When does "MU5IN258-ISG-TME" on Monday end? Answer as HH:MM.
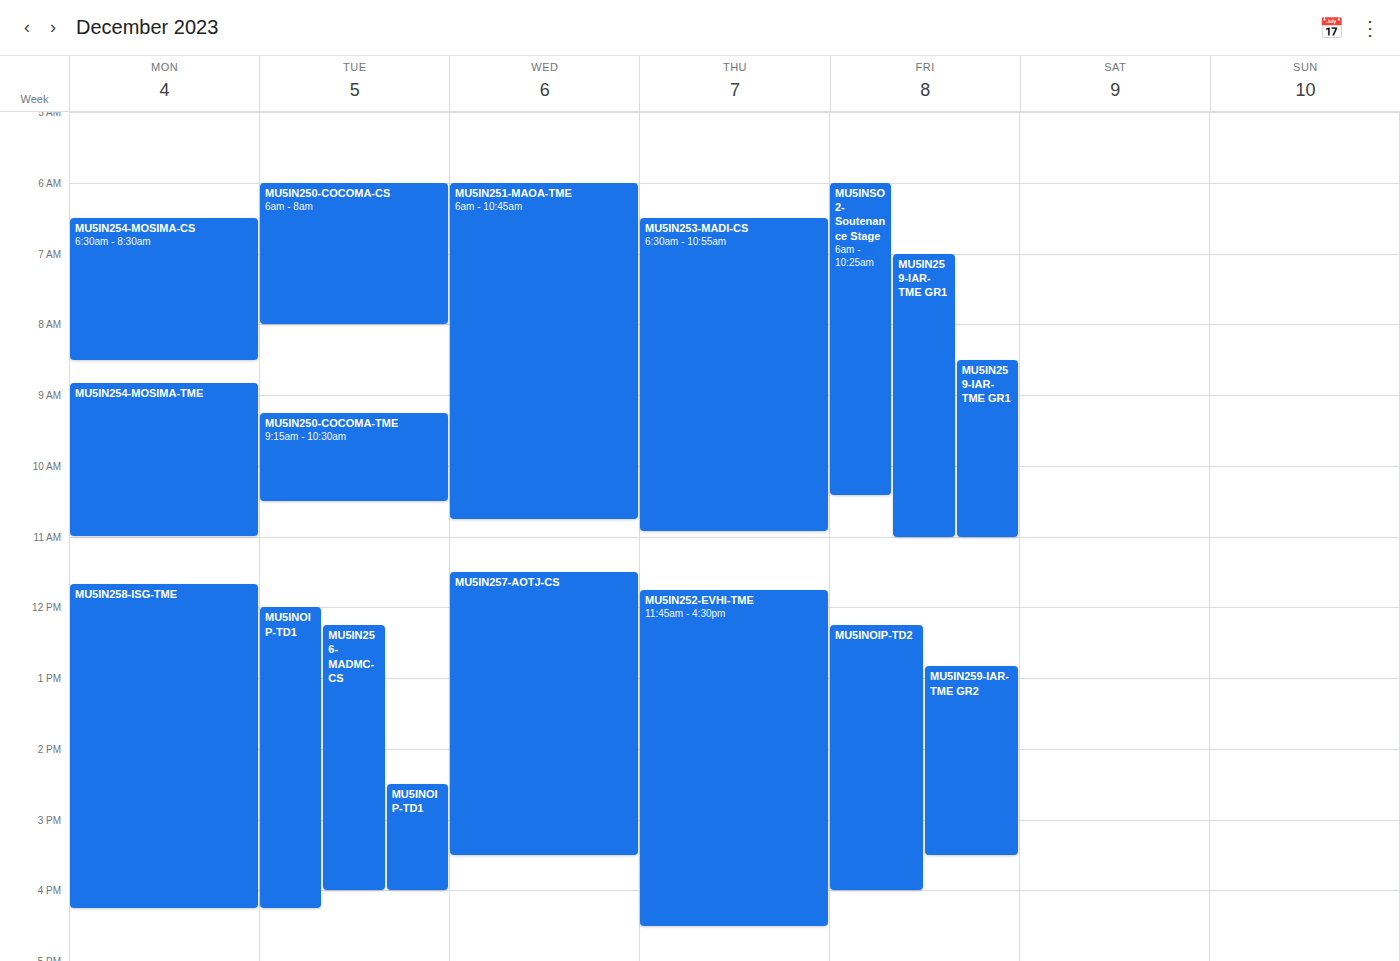
16:15